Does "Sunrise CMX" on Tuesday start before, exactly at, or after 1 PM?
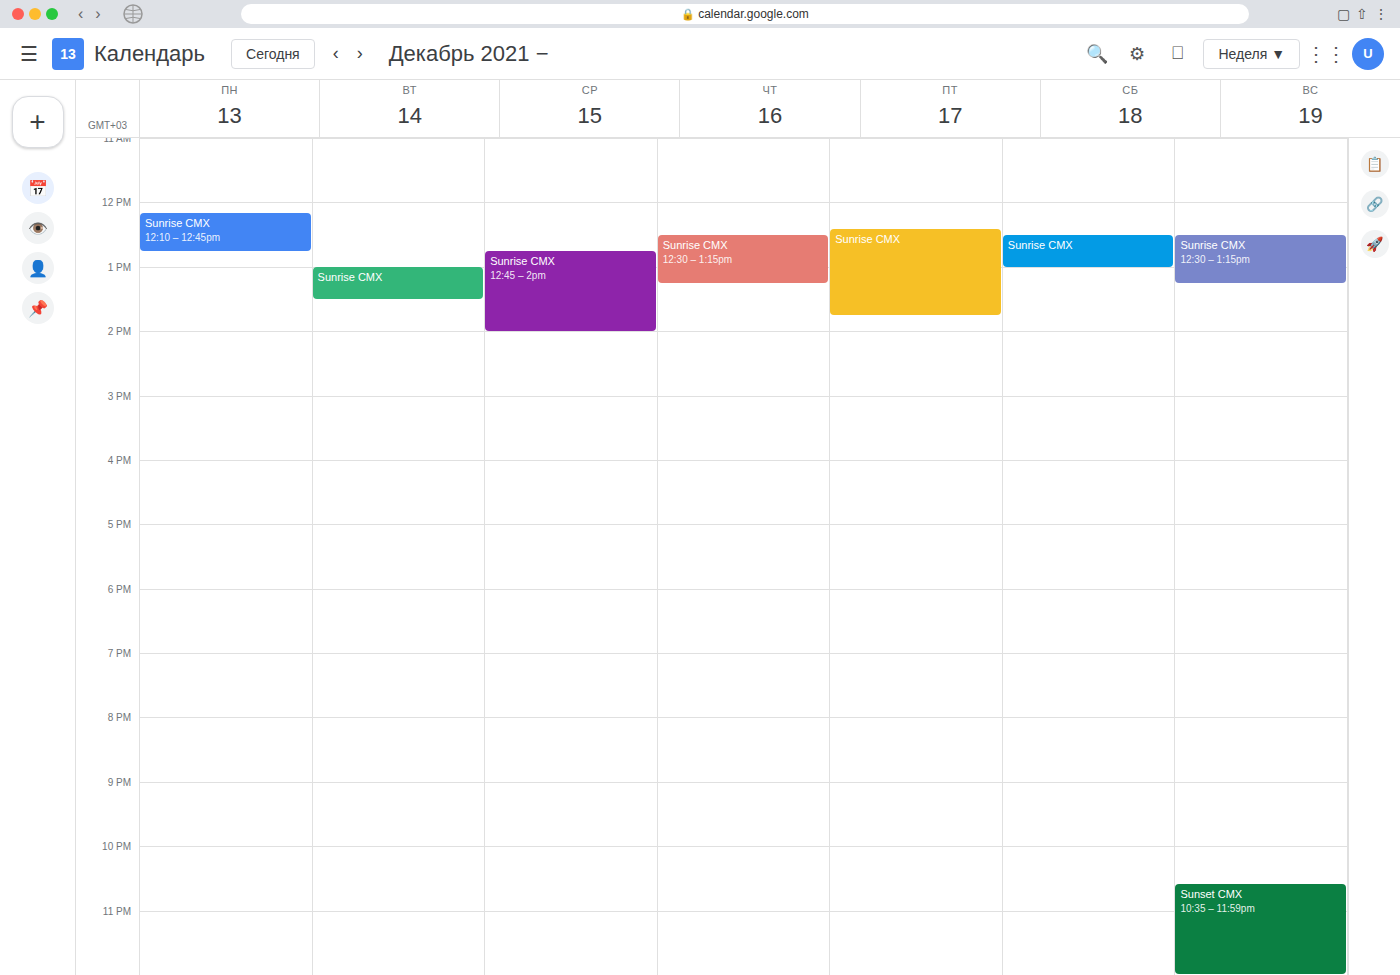
1:00 PM -- exactly at 1 PM, on the 1 PM line.